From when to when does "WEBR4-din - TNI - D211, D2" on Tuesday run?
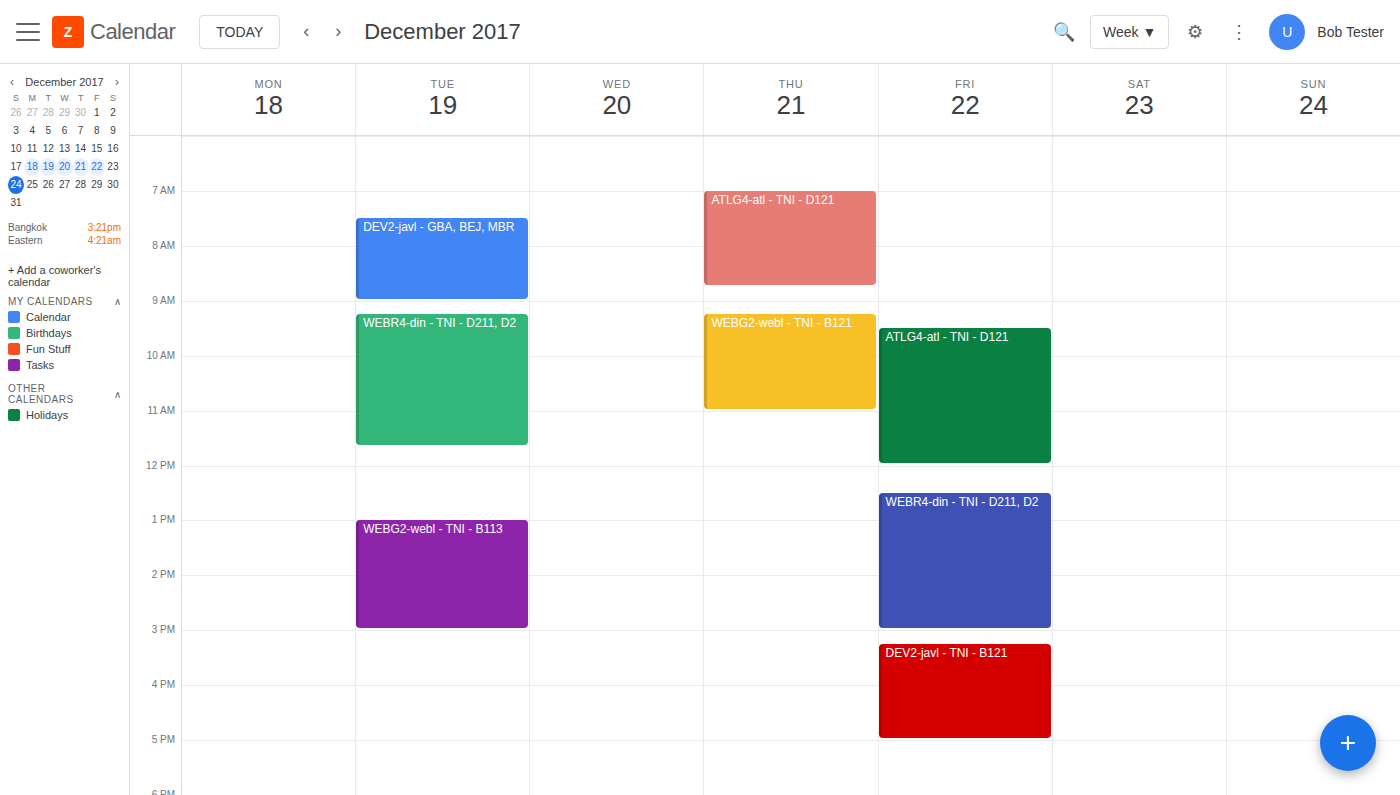
9:15 AM to 11:40 AM